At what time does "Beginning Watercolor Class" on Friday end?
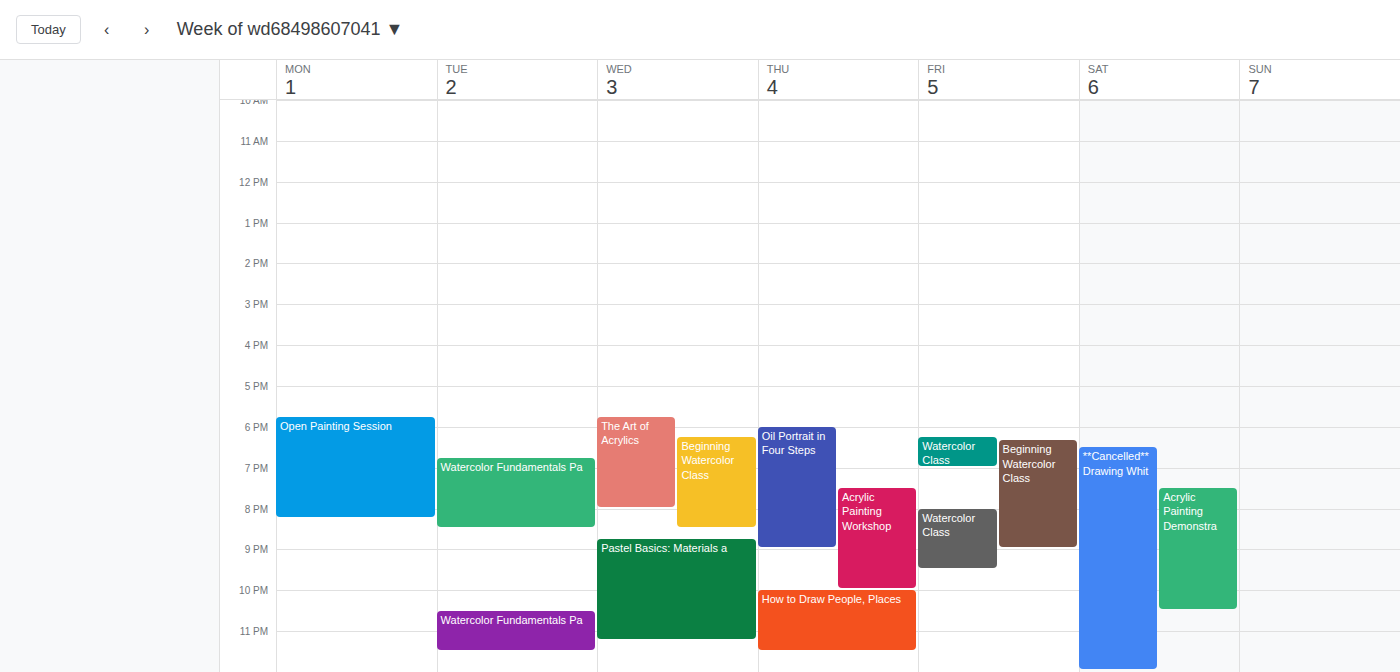
9:00 PM